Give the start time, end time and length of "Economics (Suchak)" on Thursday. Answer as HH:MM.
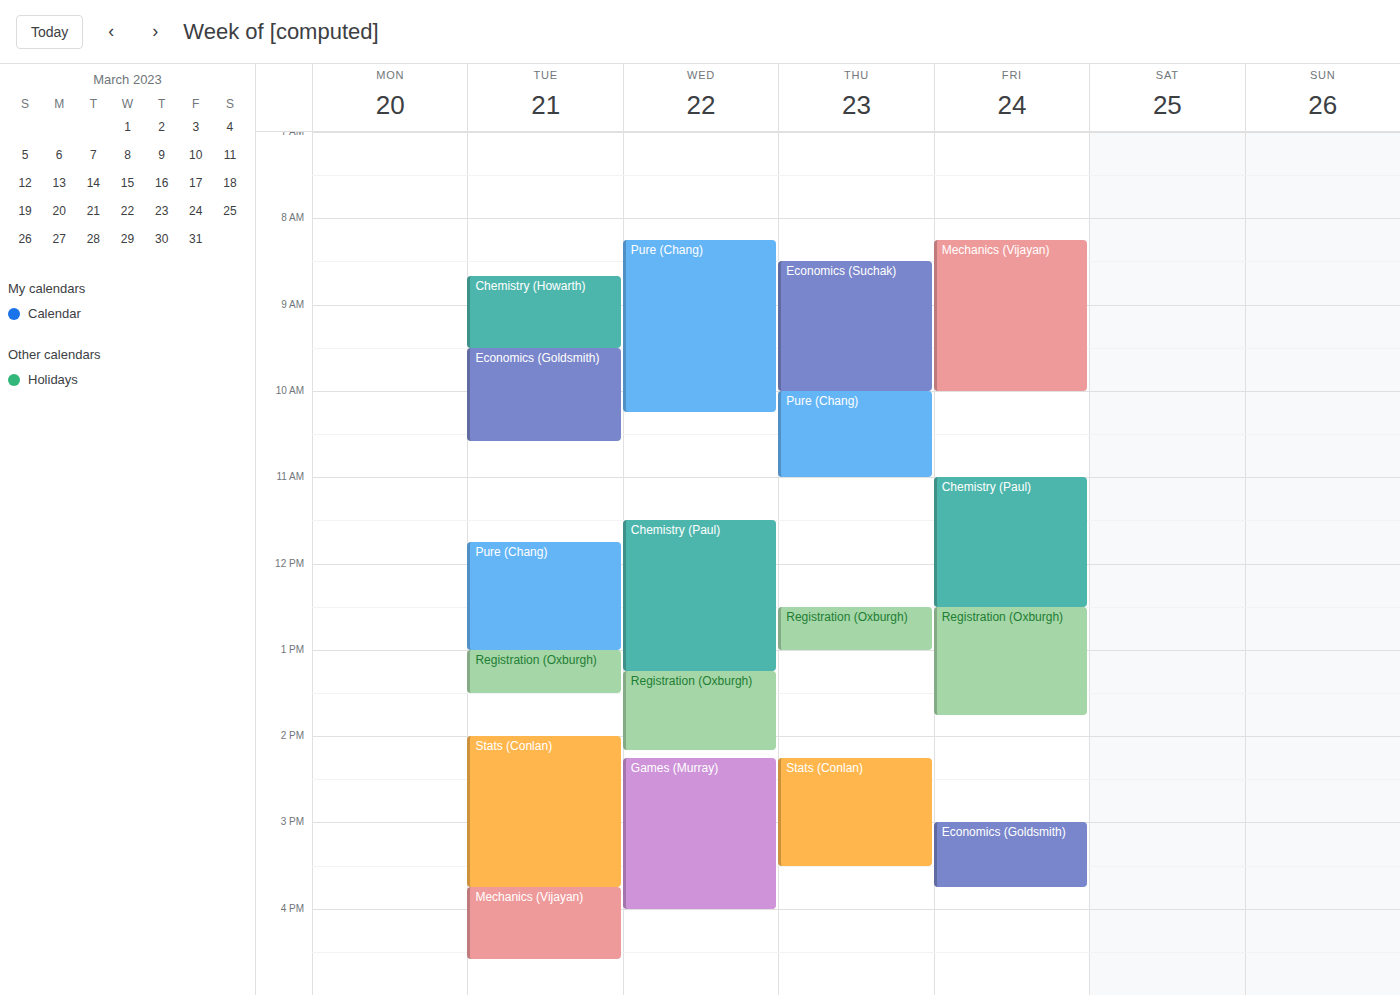
08:30 to 10:00, 1 hour 30 minutes